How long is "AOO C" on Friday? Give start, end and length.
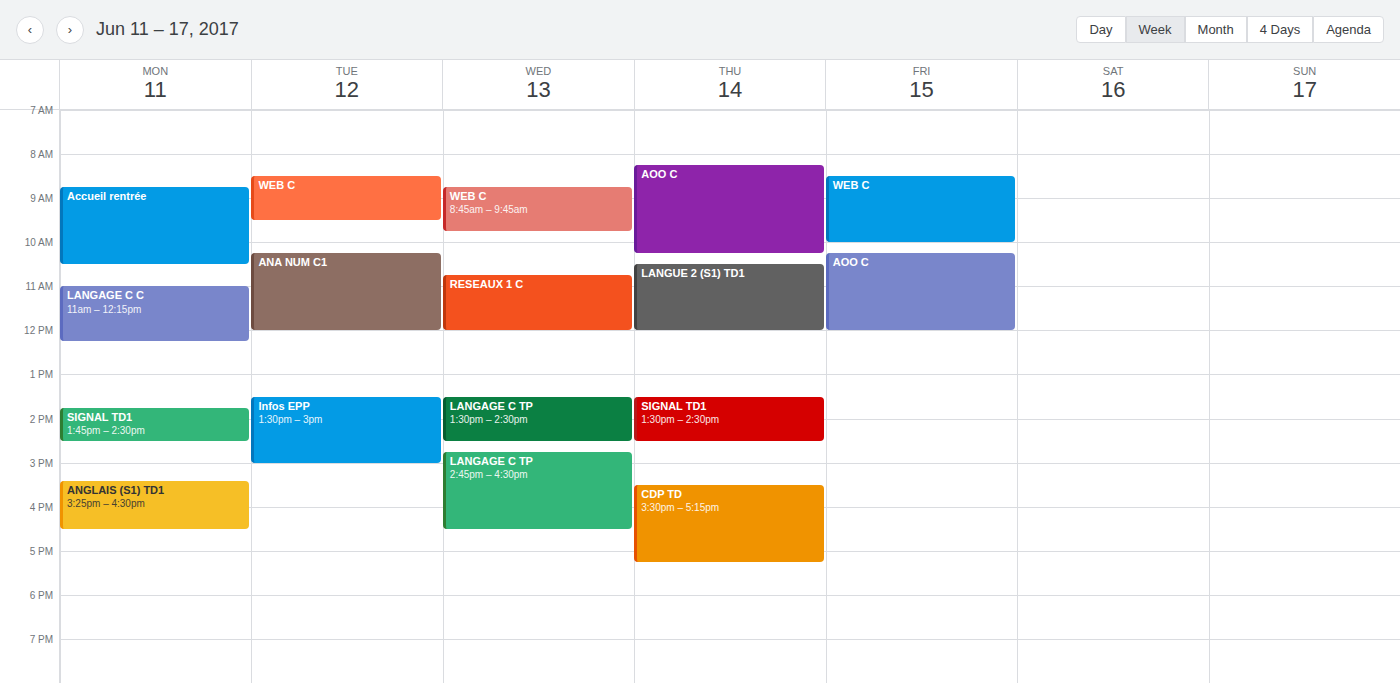
10:15 to 12:00, 1 hour 45 minutes